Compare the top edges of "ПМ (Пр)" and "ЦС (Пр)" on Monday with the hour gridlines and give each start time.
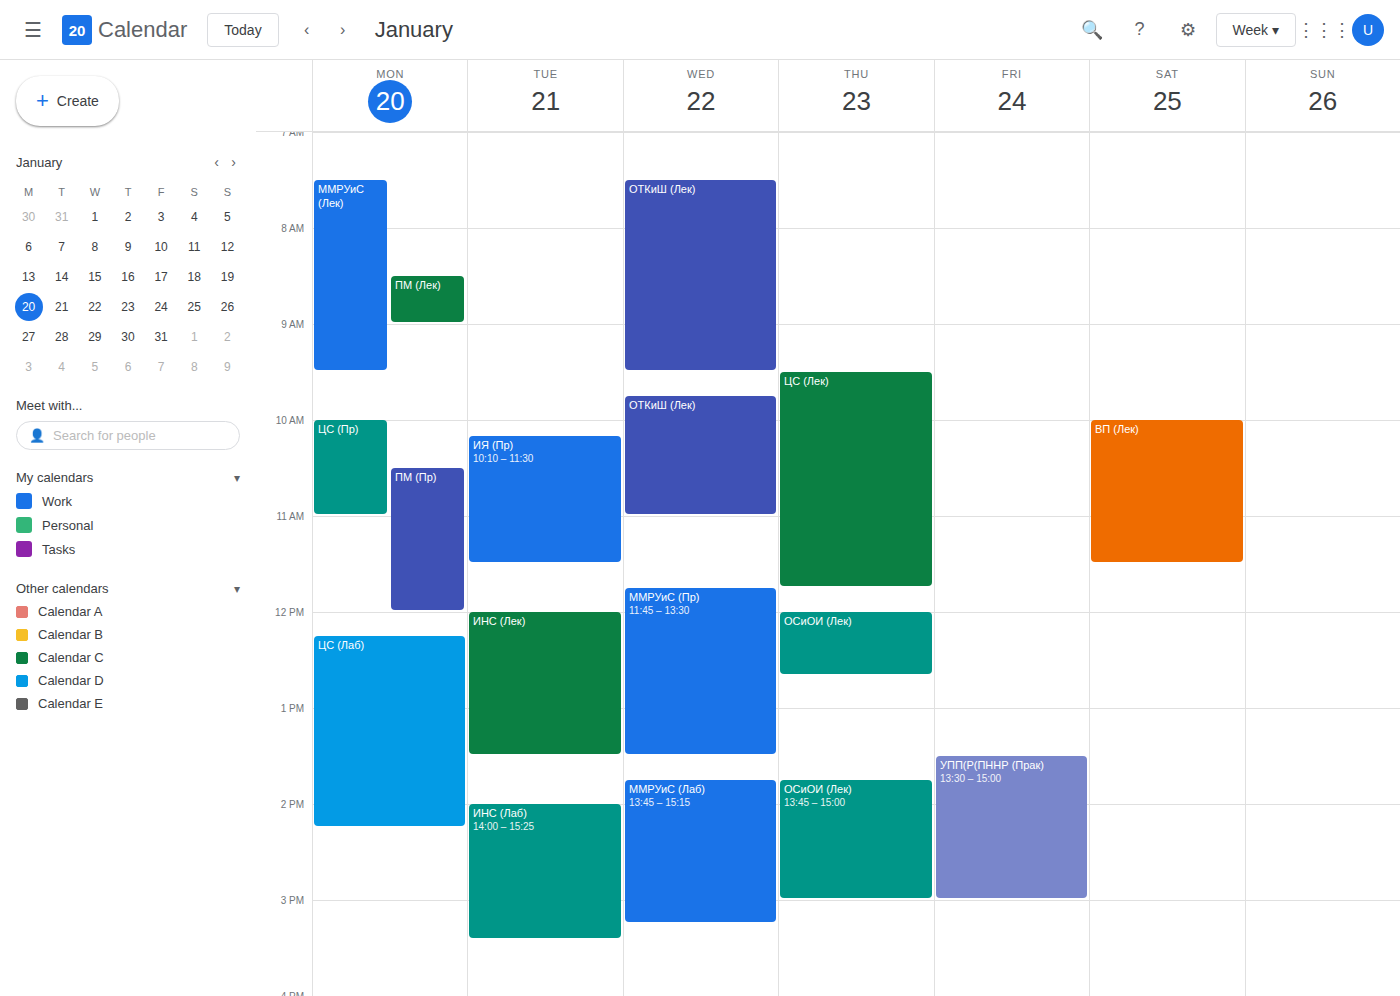
"ПМ (Пр)": 10:30, halfway between the 10:00 and 11:00 lines. "ЦС (Пр)": 10:00, exactly on the 10:00 line.